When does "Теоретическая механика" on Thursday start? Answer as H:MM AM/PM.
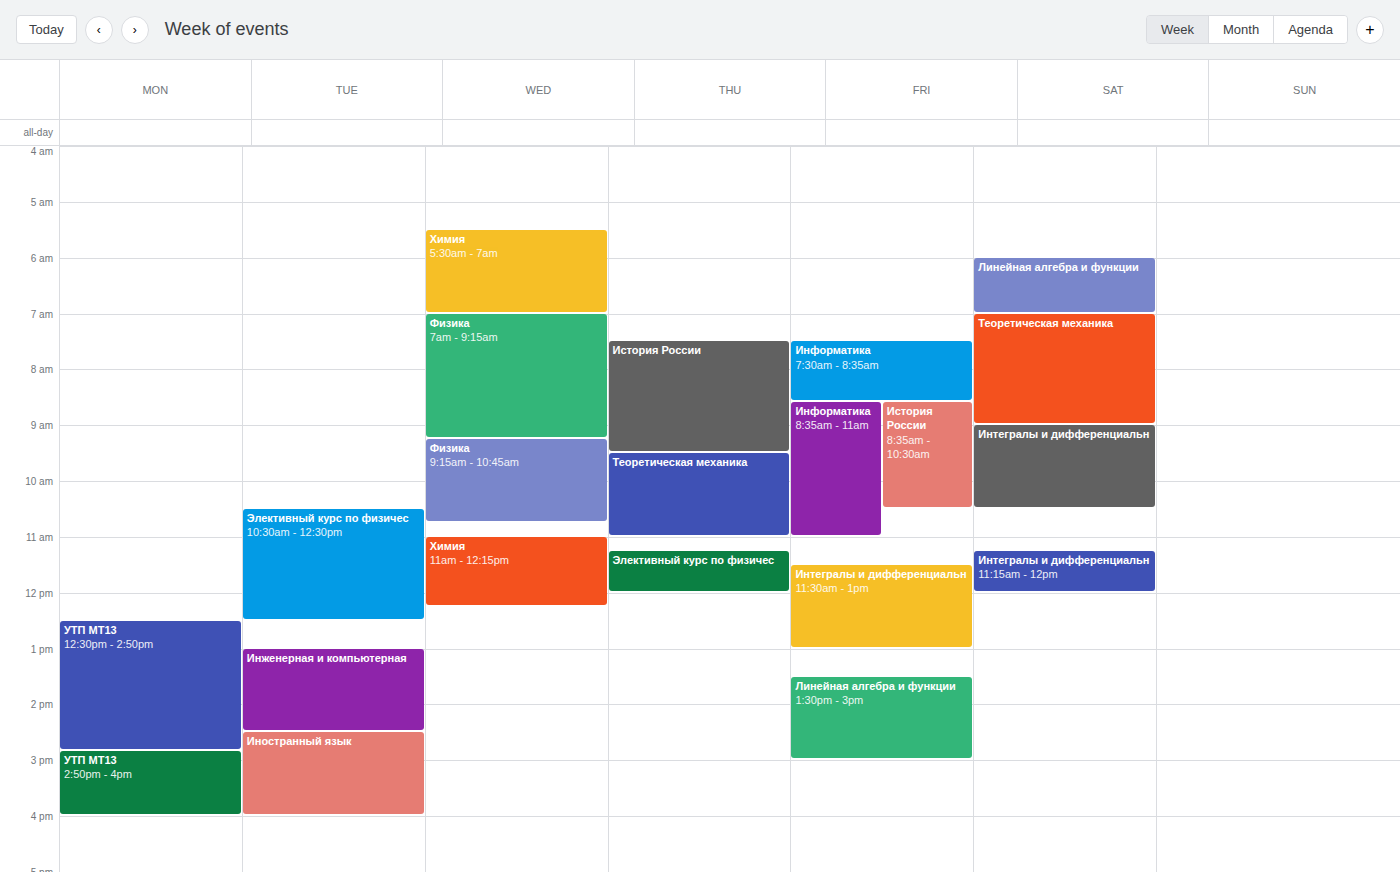
9:30 AM